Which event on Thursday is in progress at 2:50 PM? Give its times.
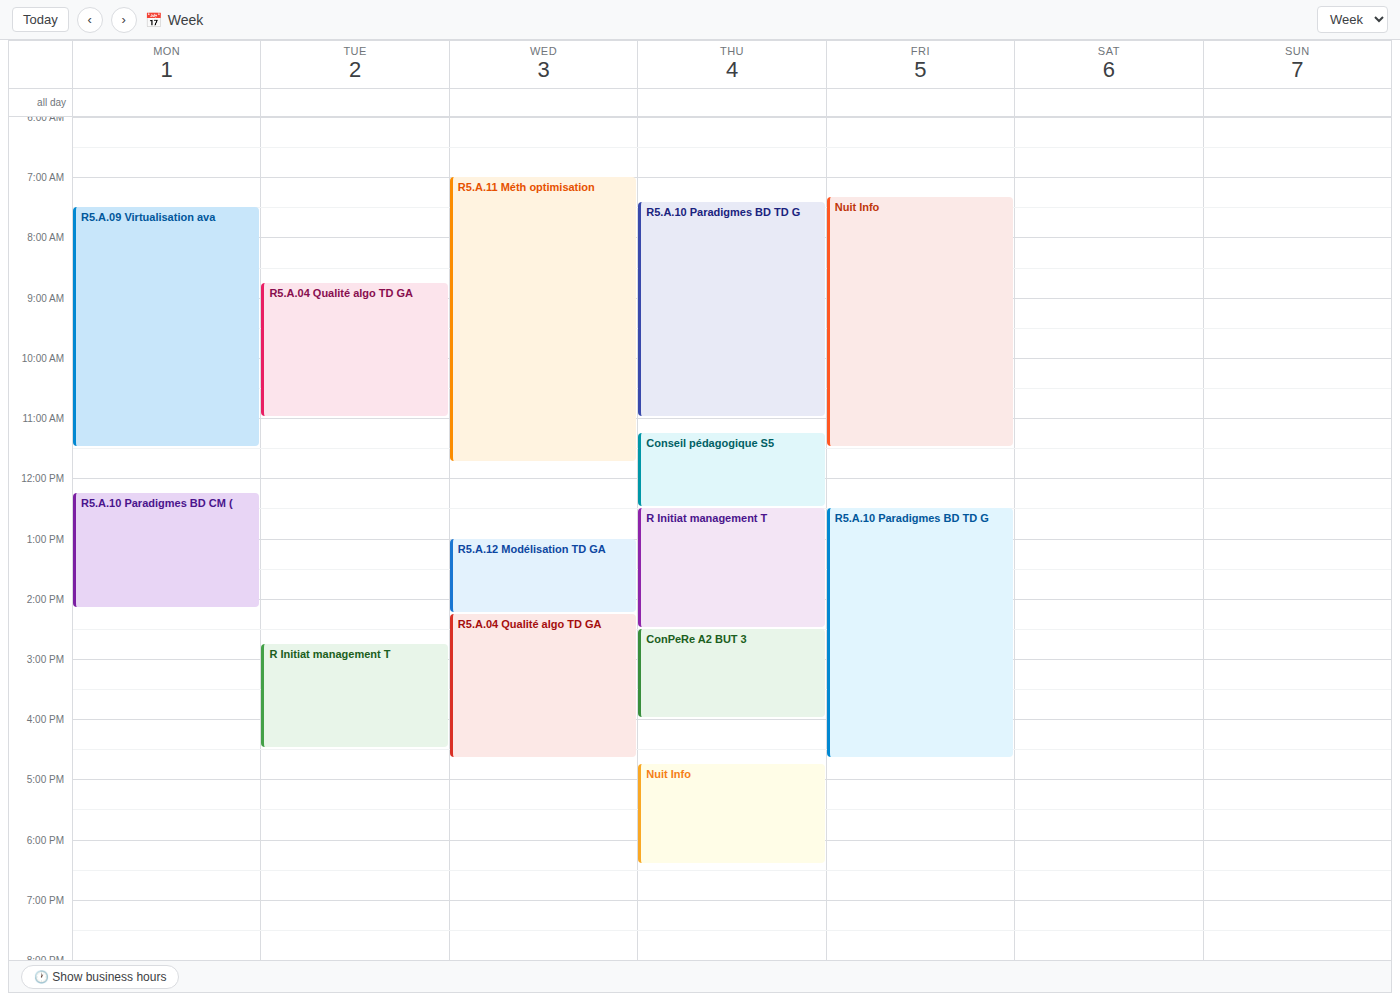
"ConPeRe A2 BUT 3", 2:30 PM to 4:00 PM